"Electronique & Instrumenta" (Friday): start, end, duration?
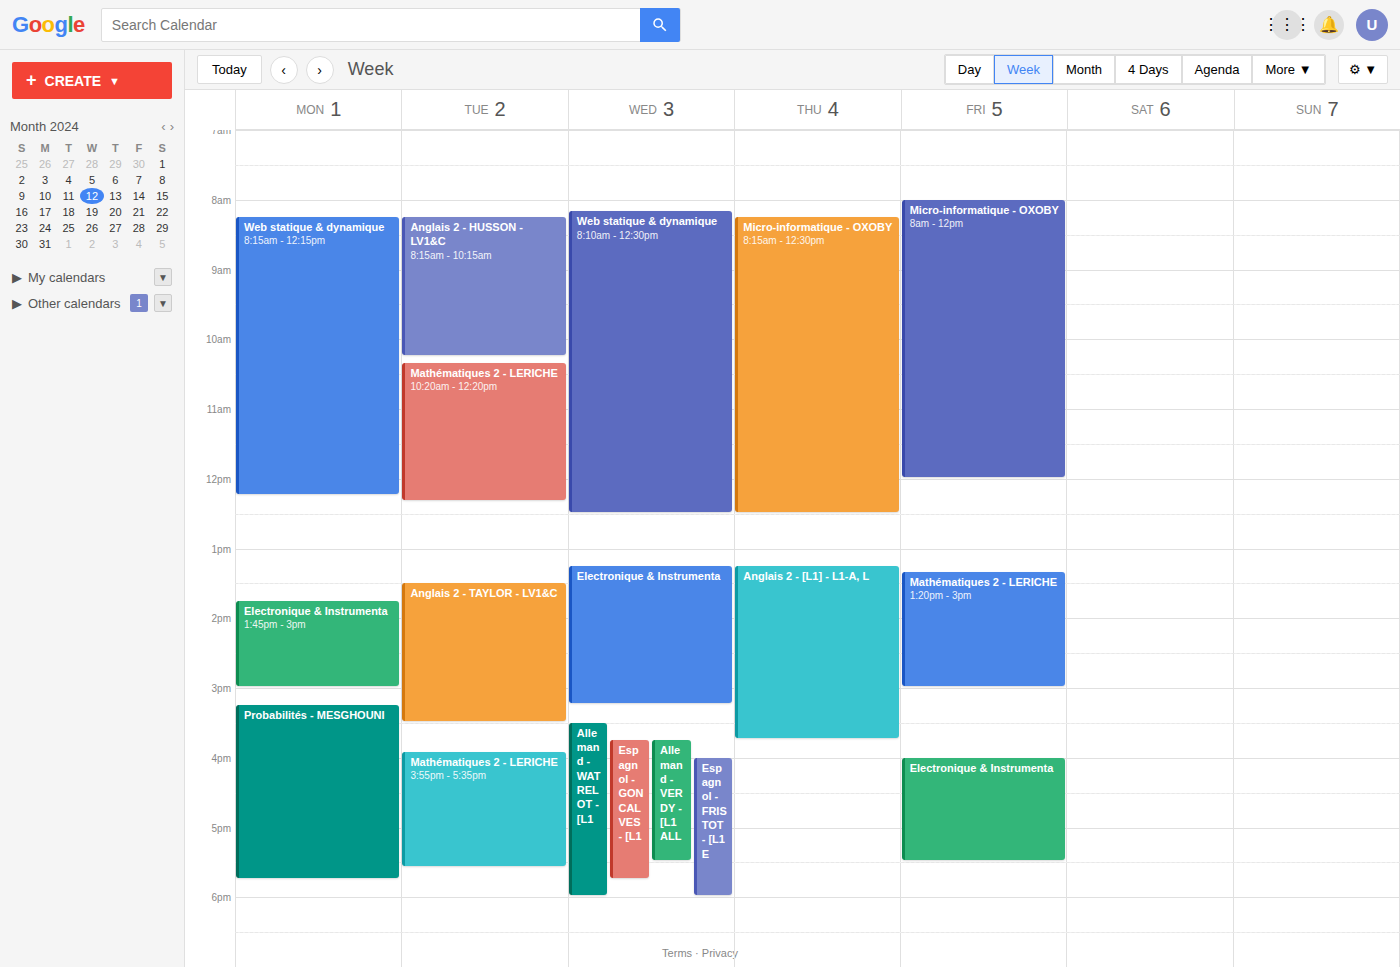
4:00 PM to 5:30 PM, 1 hour 30 minutes